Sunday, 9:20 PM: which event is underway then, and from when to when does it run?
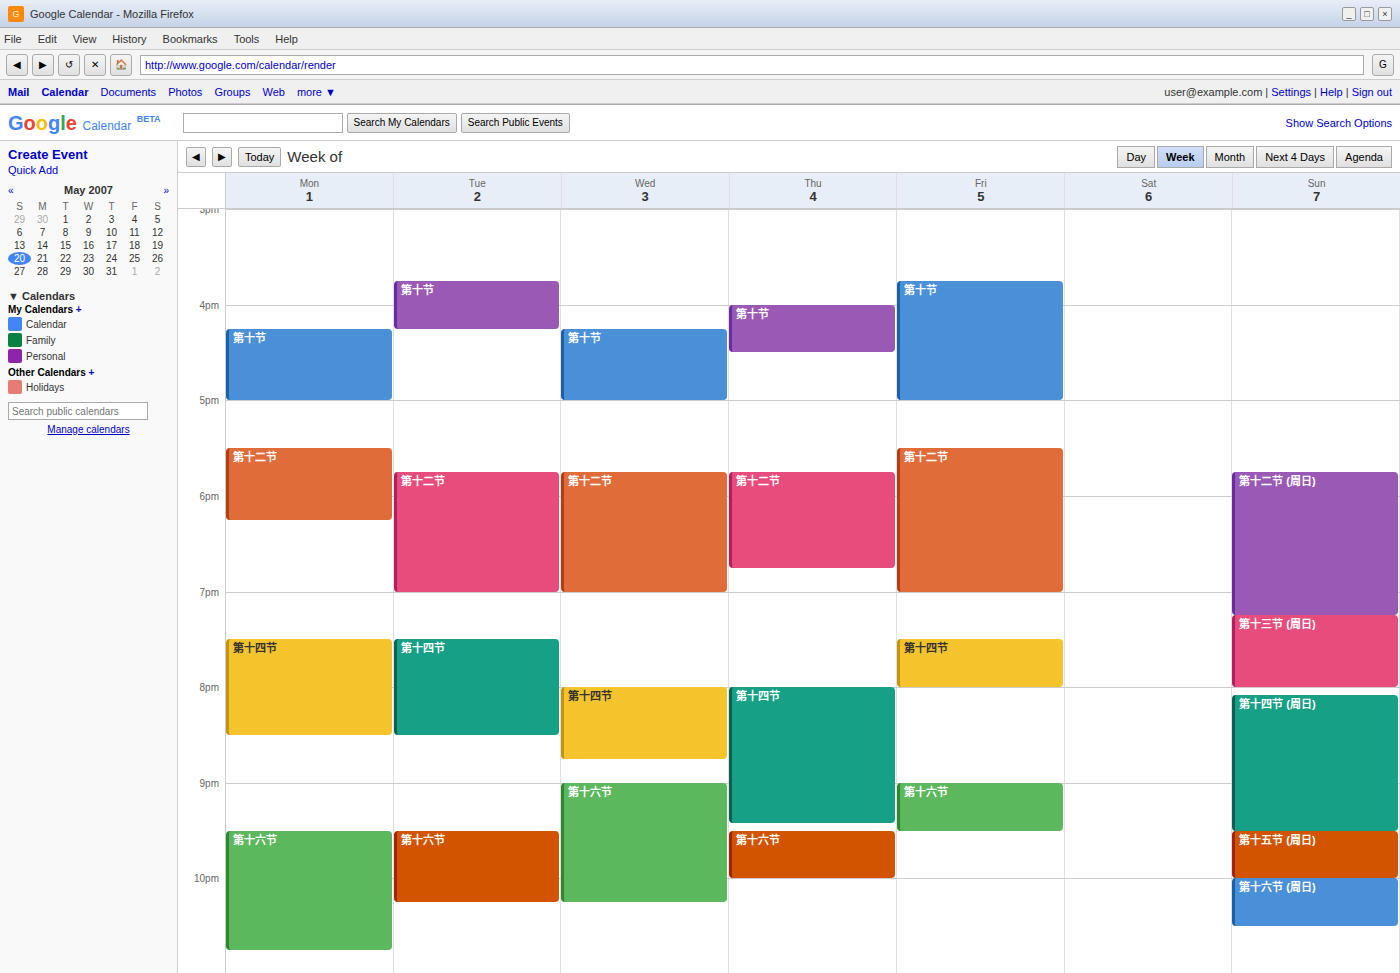
"第十四节 (周日)", 8:05 PM to 9:30 PM